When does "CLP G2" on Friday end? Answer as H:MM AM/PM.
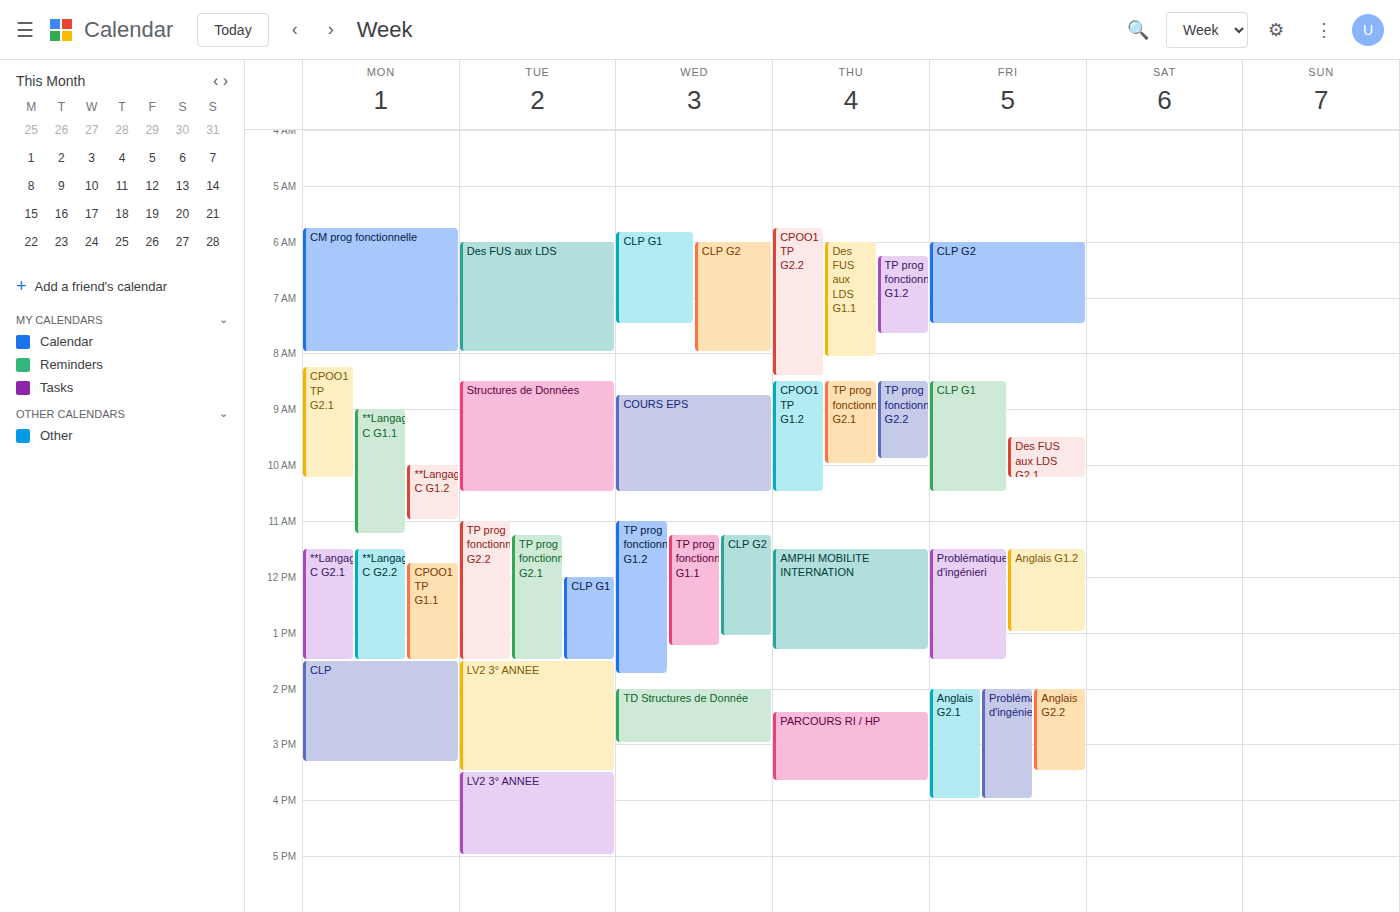
7:30 AM